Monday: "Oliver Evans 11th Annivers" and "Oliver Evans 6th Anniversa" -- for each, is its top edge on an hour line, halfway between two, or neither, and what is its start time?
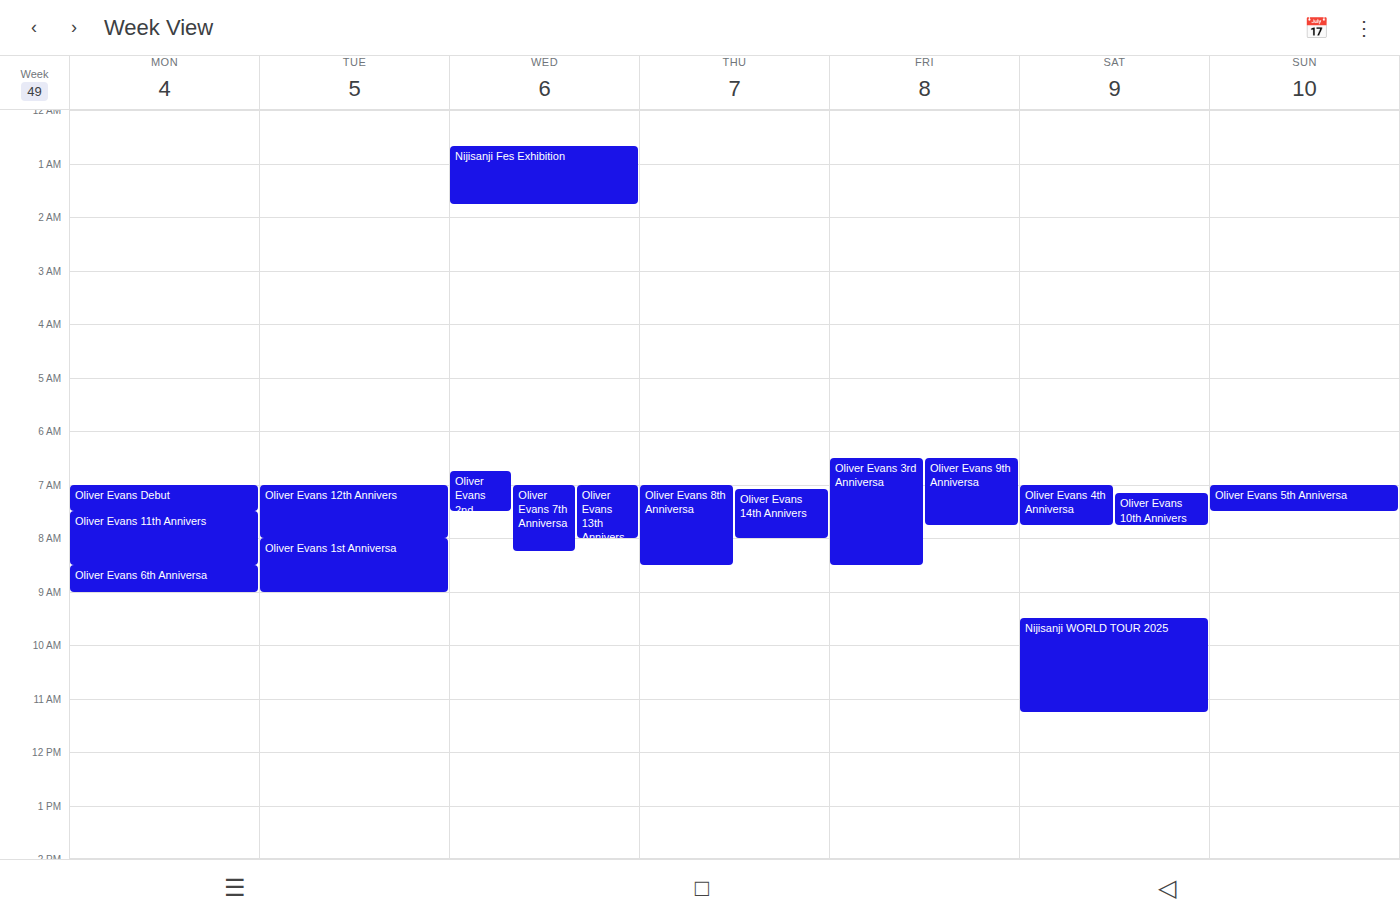
"Oliver Evans 11th Annivers": 7:30 AM, halfway between the 7 AM and 8 AM lines. "Oliver Evans 6th Anniversa": 8:30 AM, halfway between the 8 AM and 9 AM lines.